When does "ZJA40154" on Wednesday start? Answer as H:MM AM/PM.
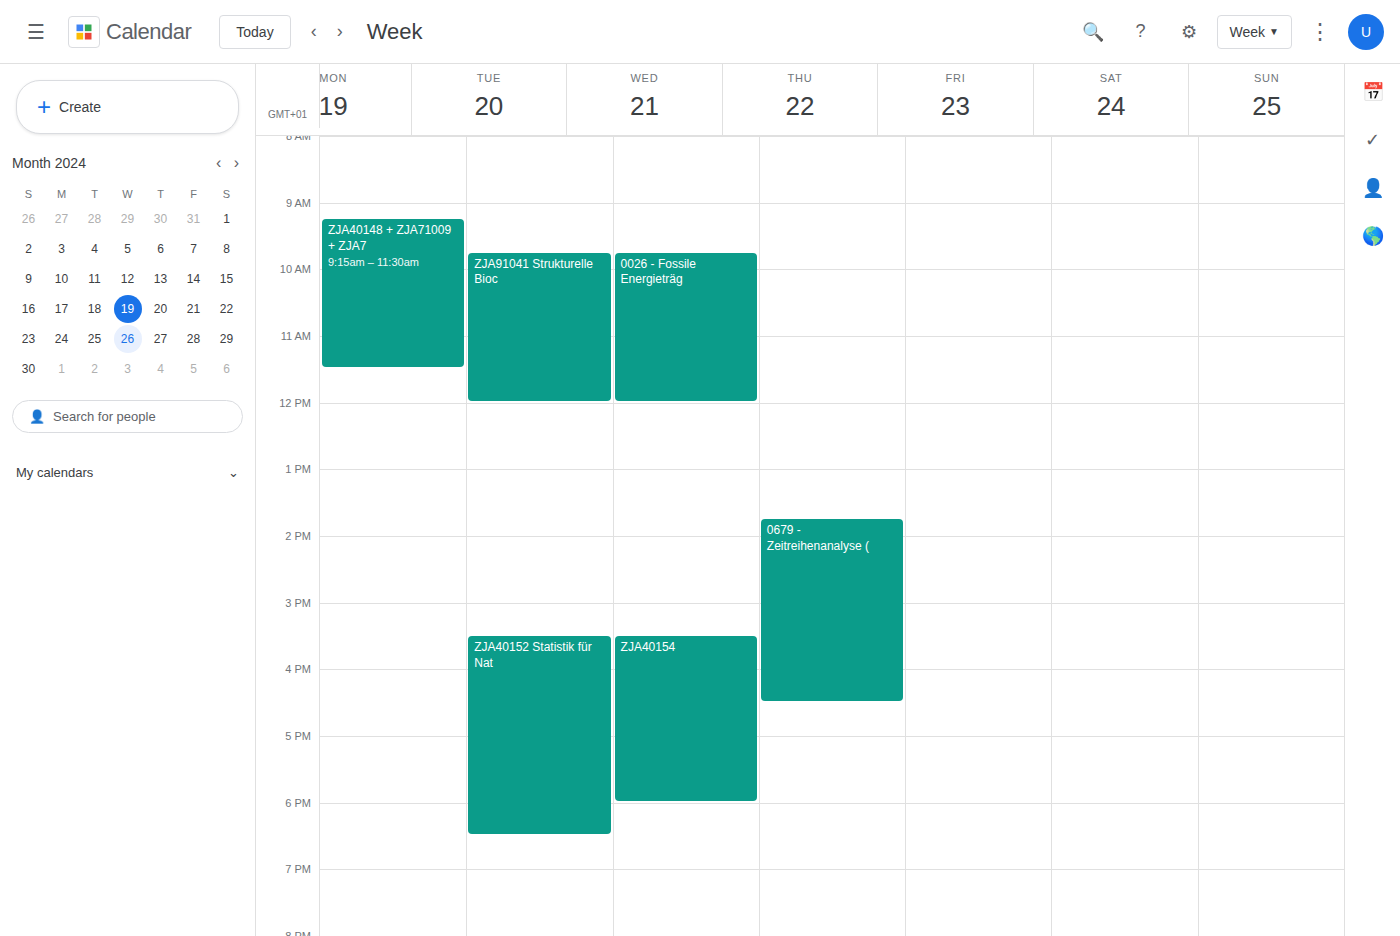
3:30 PM